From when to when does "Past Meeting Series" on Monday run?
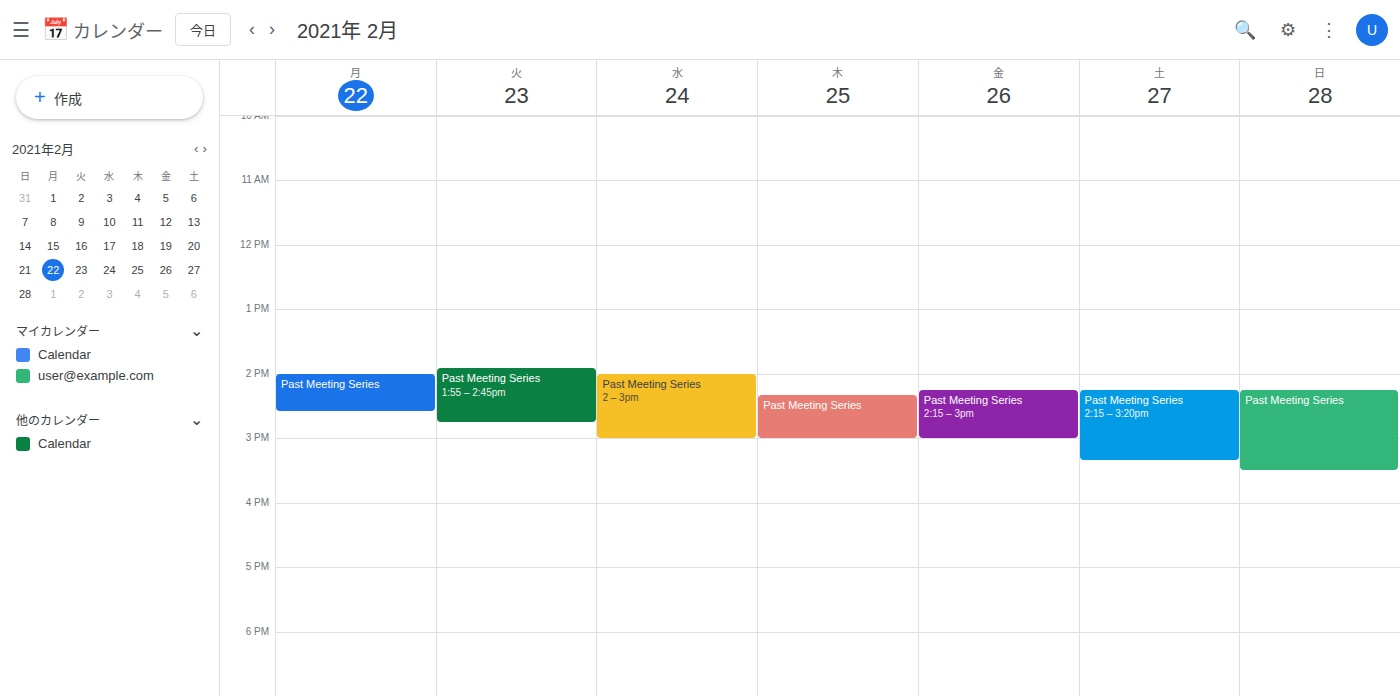
2:00 PM to 2:35 PM